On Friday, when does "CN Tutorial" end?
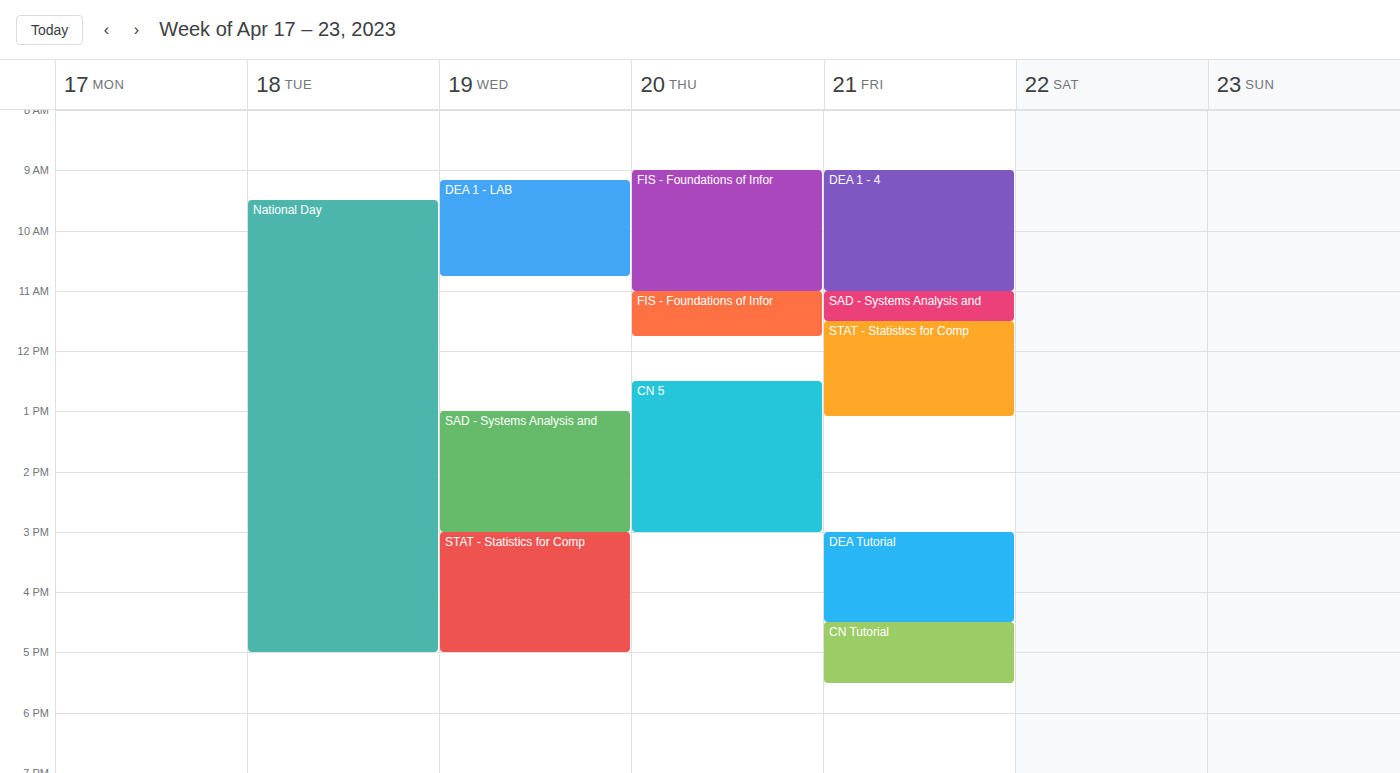
5:30 PM